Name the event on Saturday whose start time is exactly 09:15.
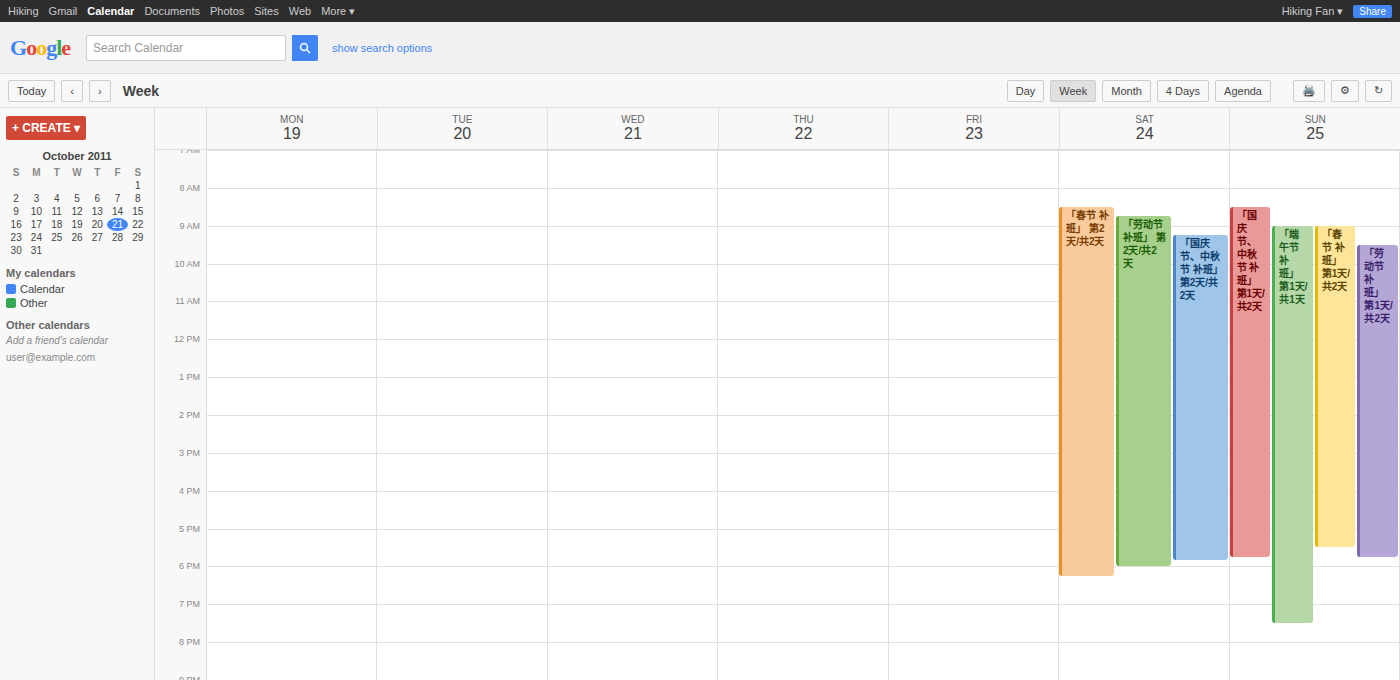
"「国庆节、中秋节 补班」 第2天/共2天"